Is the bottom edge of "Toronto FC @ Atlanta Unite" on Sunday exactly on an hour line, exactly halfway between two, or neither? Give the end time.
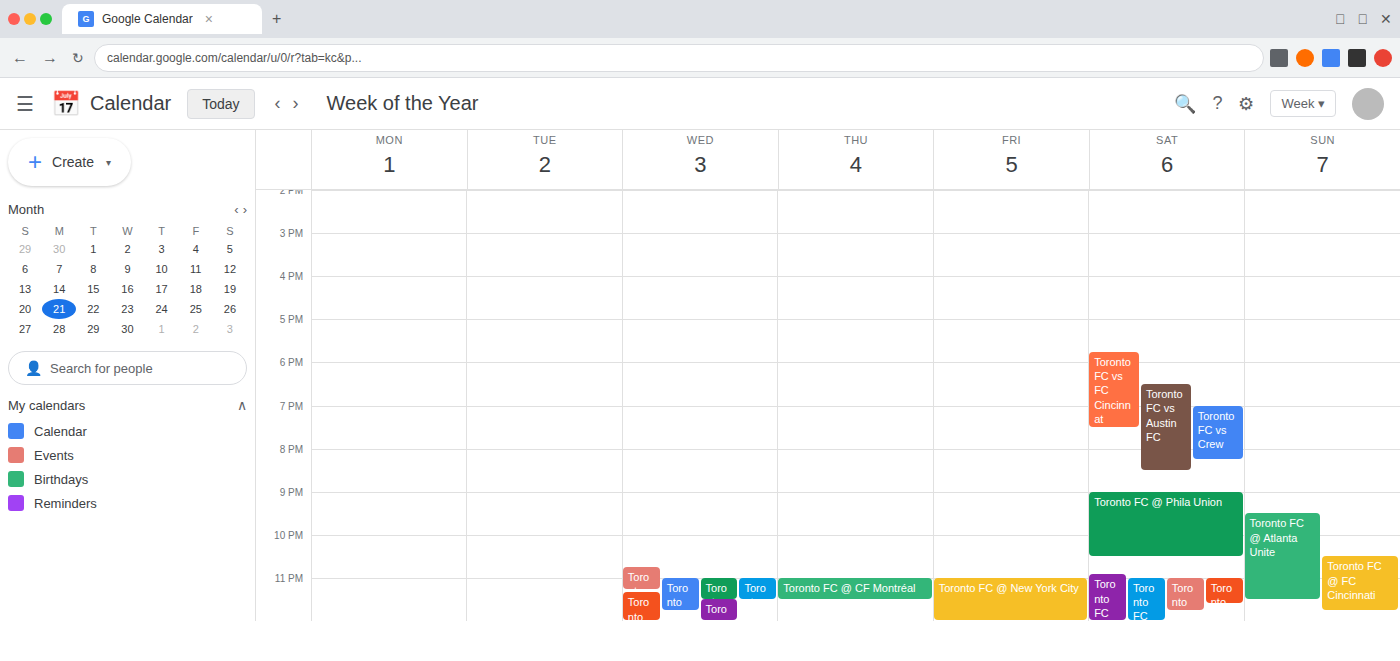
11:30 PM -- halfway between the 11 PM and 12 AM lines.